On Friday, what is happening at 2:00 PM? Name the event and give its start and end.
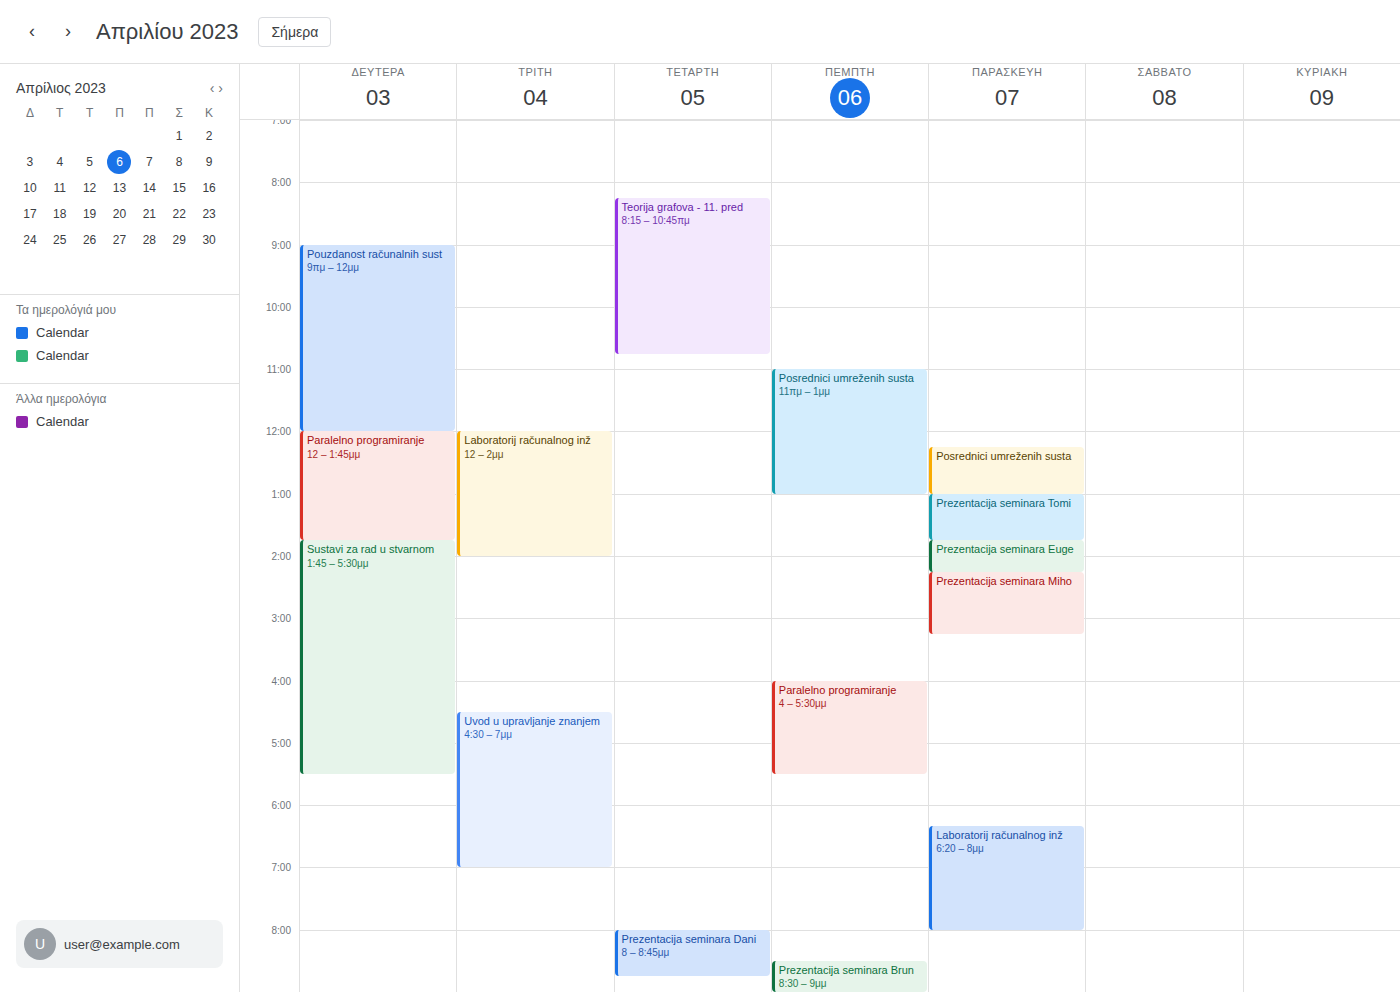
"Prezentacija seminara Euge", 1:45 PM to 2:15 PM